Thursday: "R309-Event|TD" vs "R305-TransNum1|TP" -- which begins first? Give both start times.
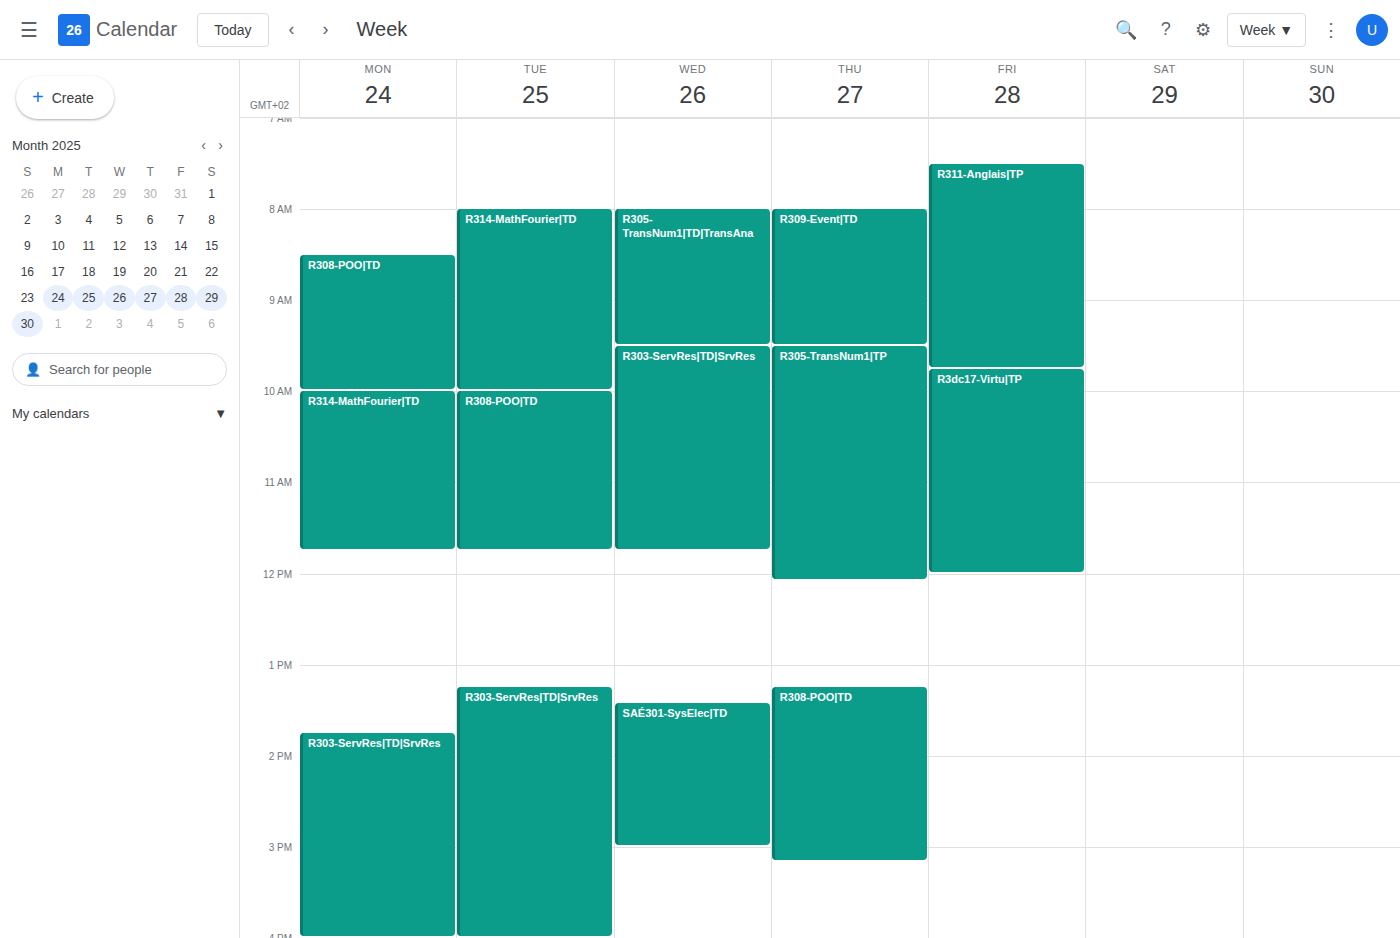
"R309-Event|TD" 8:00 AM; "R305-TransNum1|TP" 9:30 AM.